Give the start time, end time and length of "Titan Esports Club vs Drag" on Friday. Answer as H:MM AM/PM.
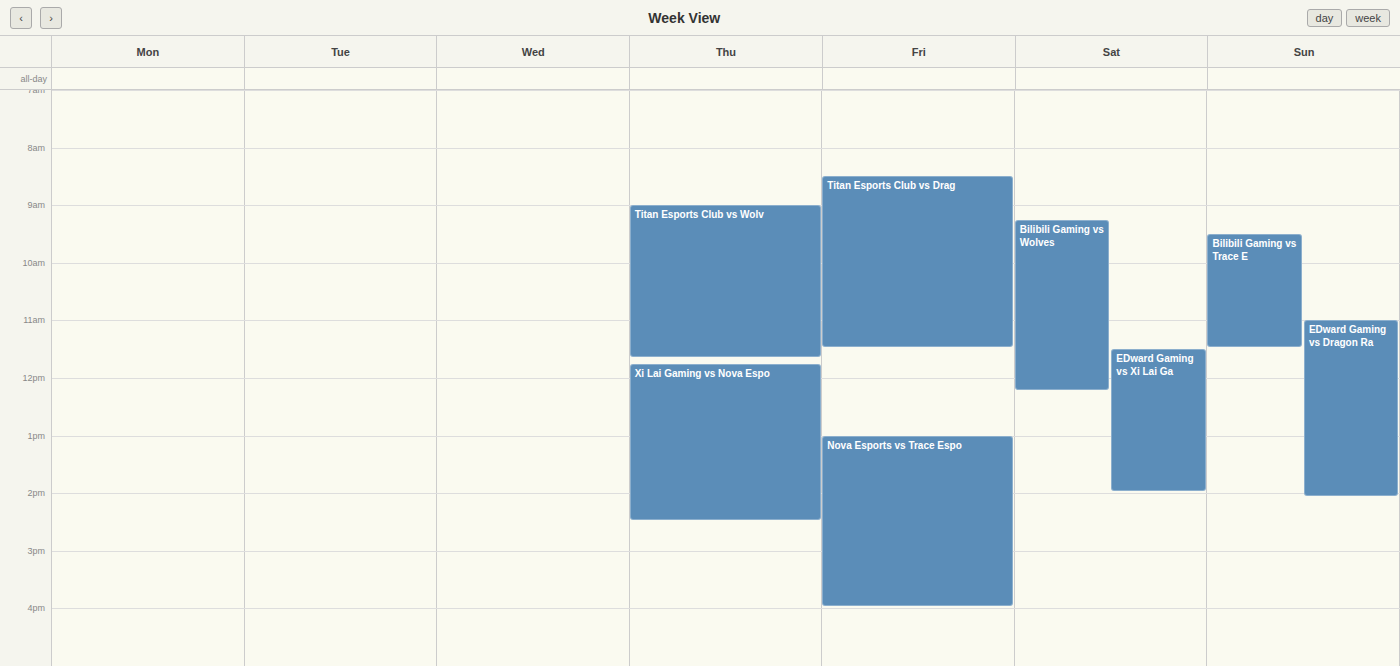
8:30 AM to 11:30 AM, 3 hours